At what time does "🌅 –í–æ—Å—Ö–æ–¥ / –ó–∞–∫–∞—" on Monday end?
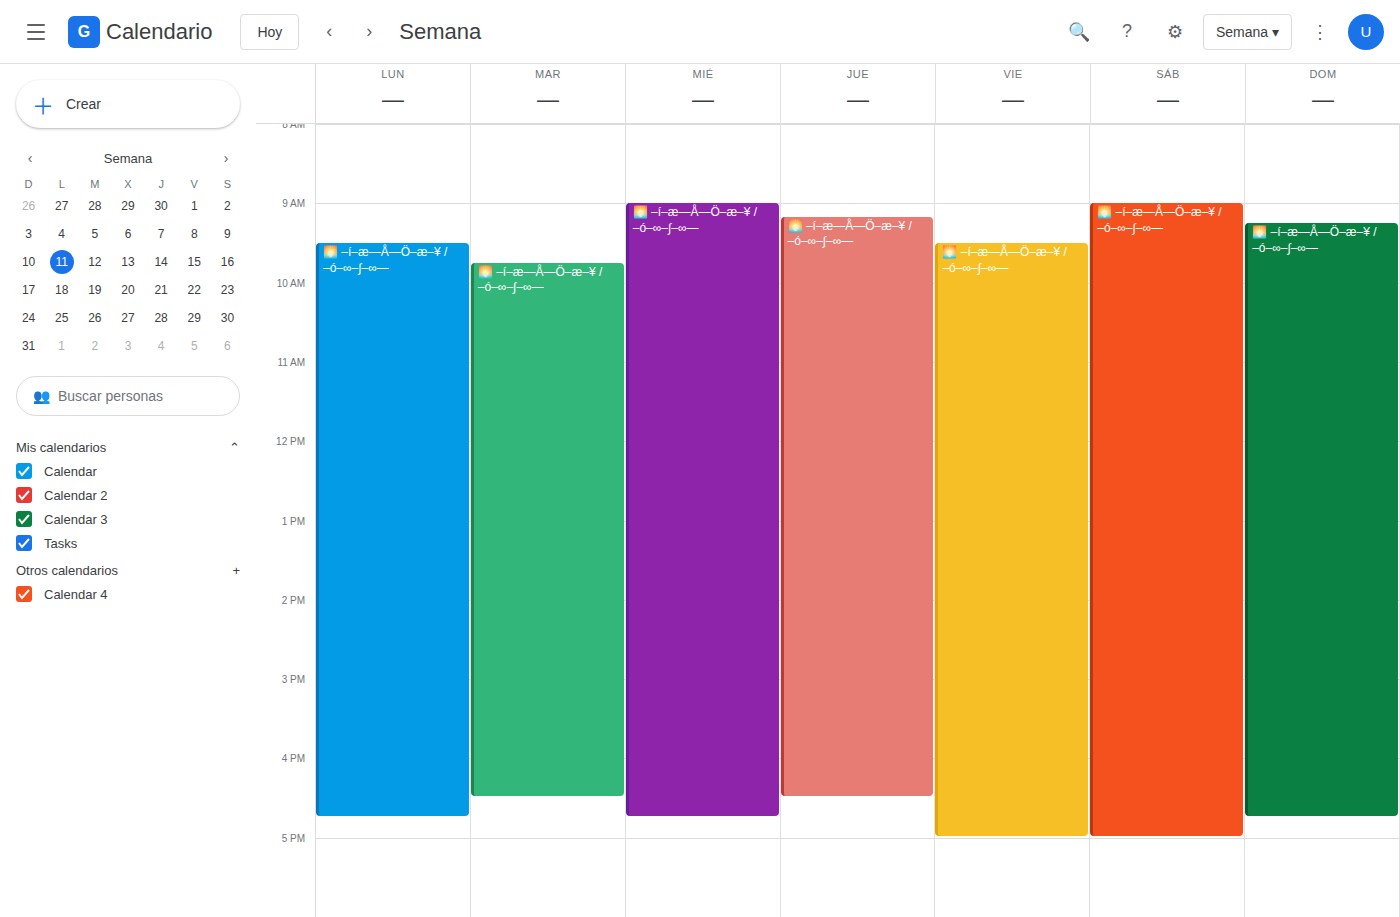
16:45